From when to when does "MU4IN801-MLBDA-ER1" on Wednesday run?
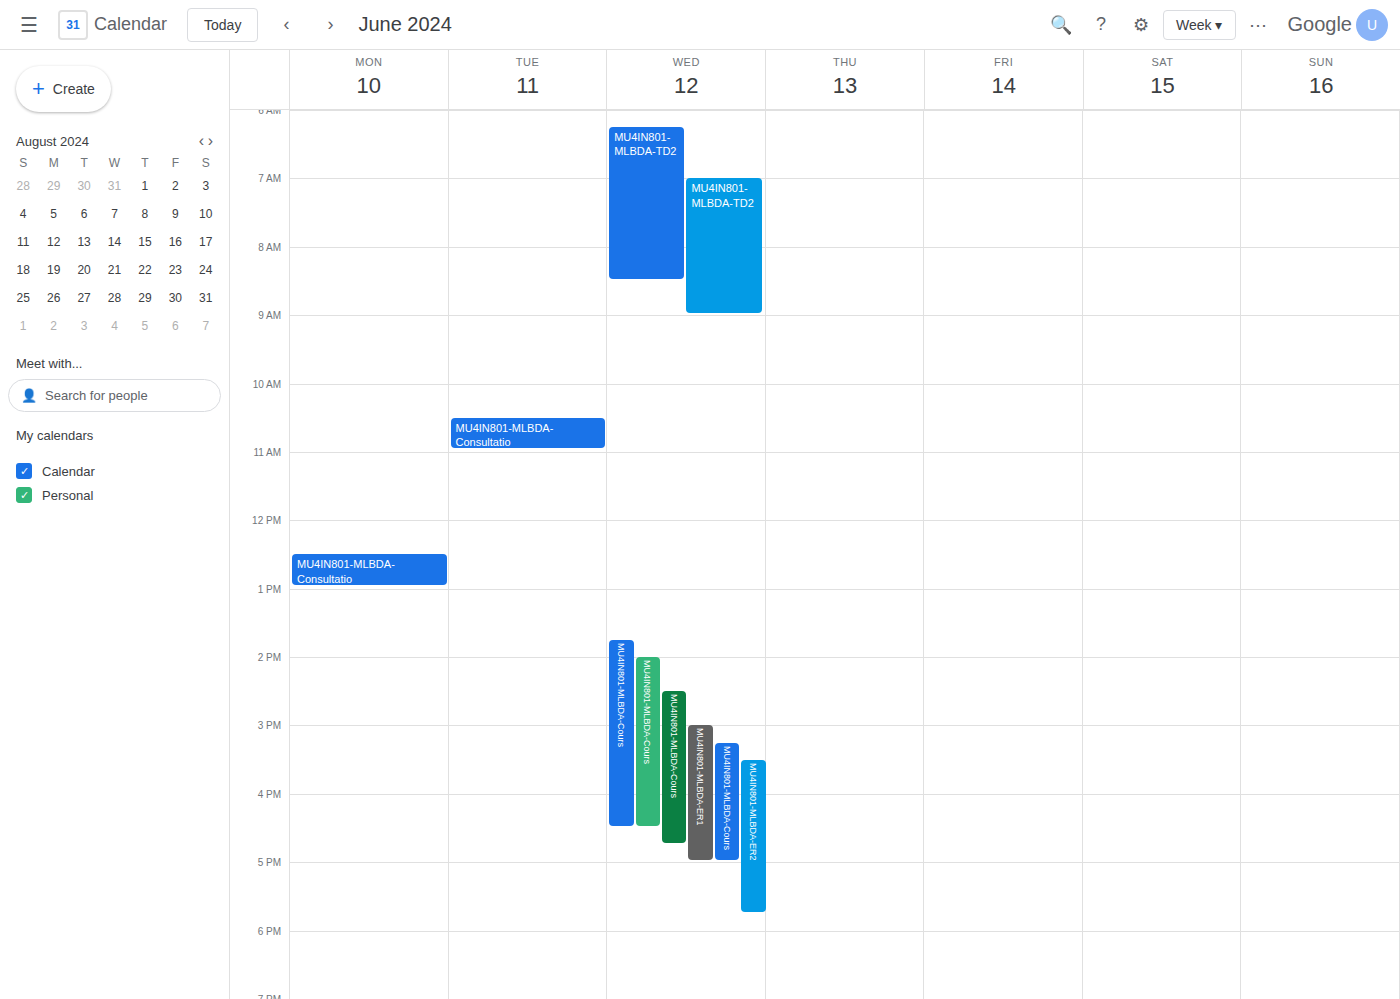
3:00 PM to 5:00 PM